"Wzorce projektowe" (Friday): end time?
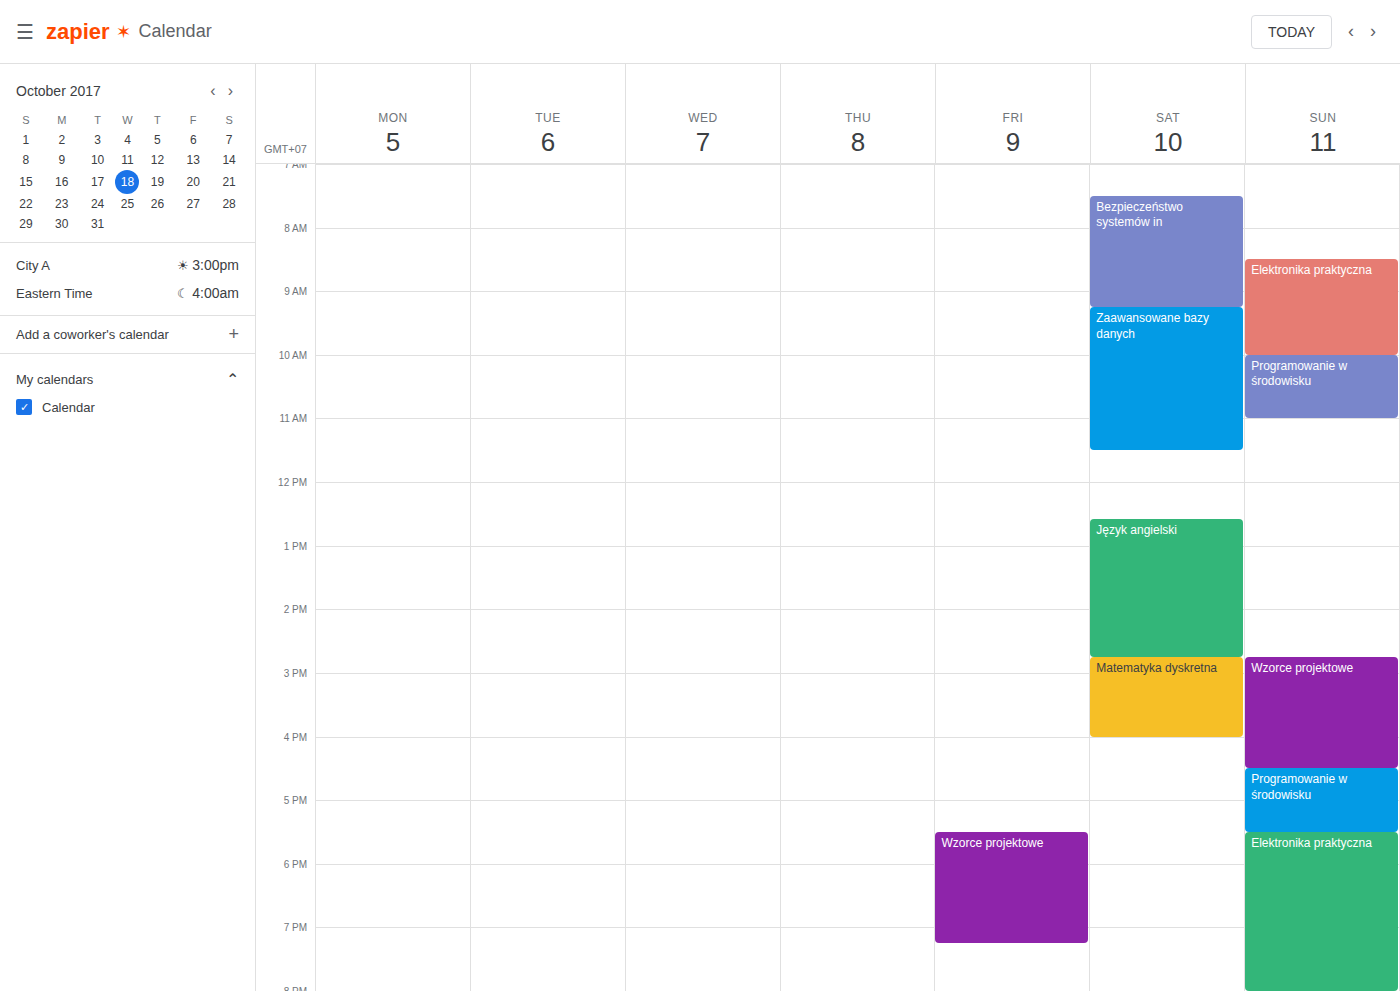
7:15 PM